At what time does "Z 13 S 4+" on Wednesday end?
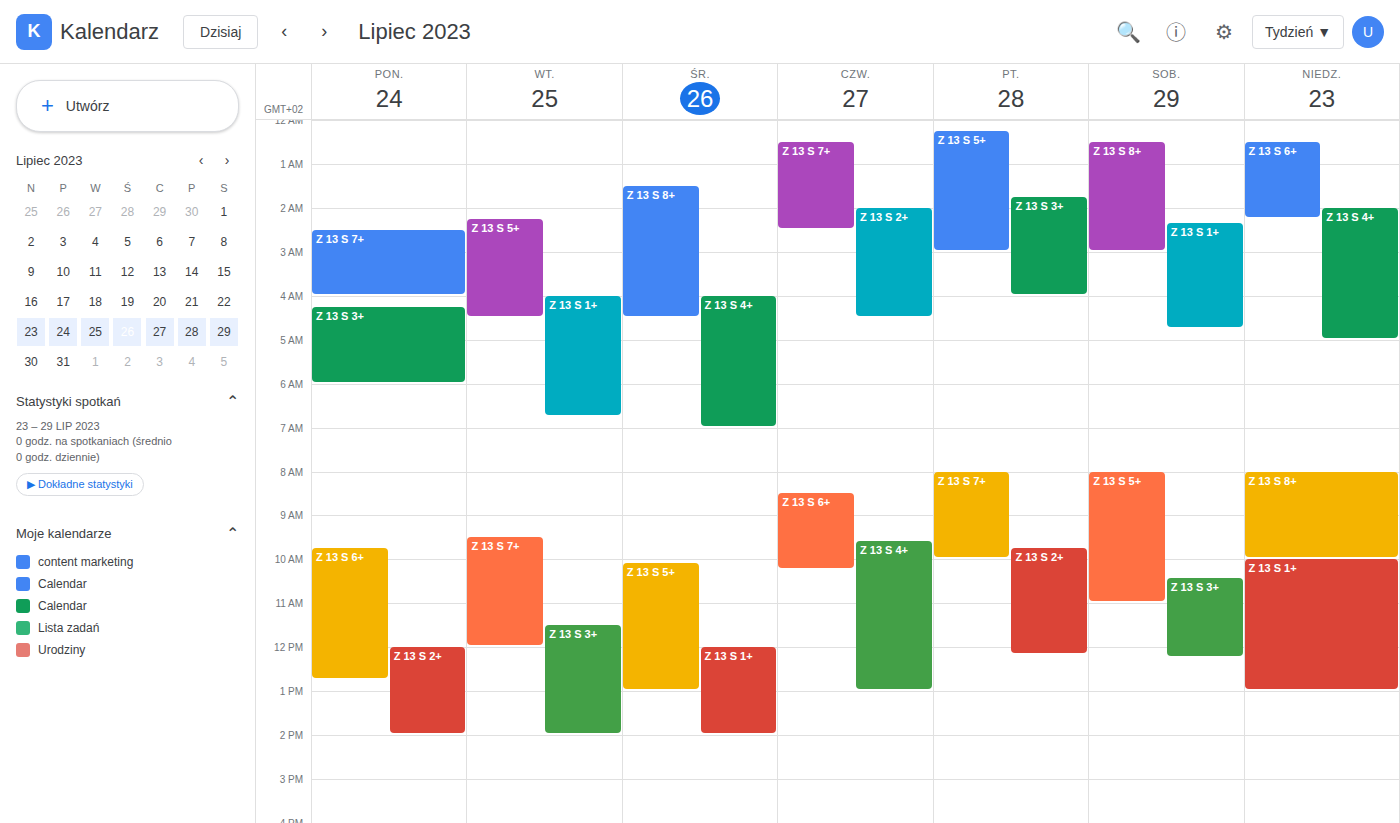
07:00